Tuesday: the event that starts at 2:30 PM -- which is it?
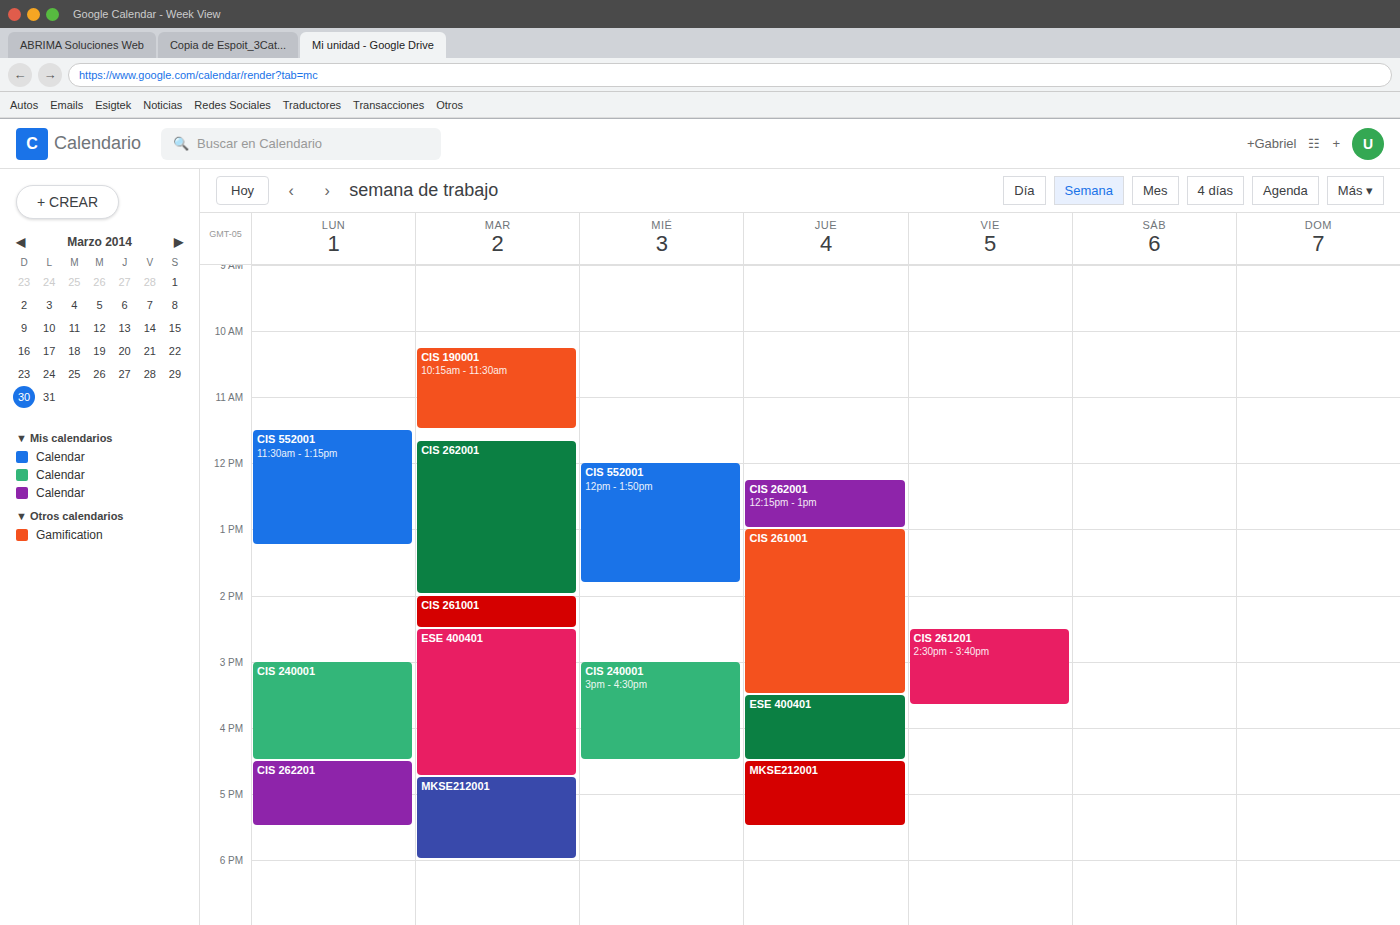
"ESE 400401"